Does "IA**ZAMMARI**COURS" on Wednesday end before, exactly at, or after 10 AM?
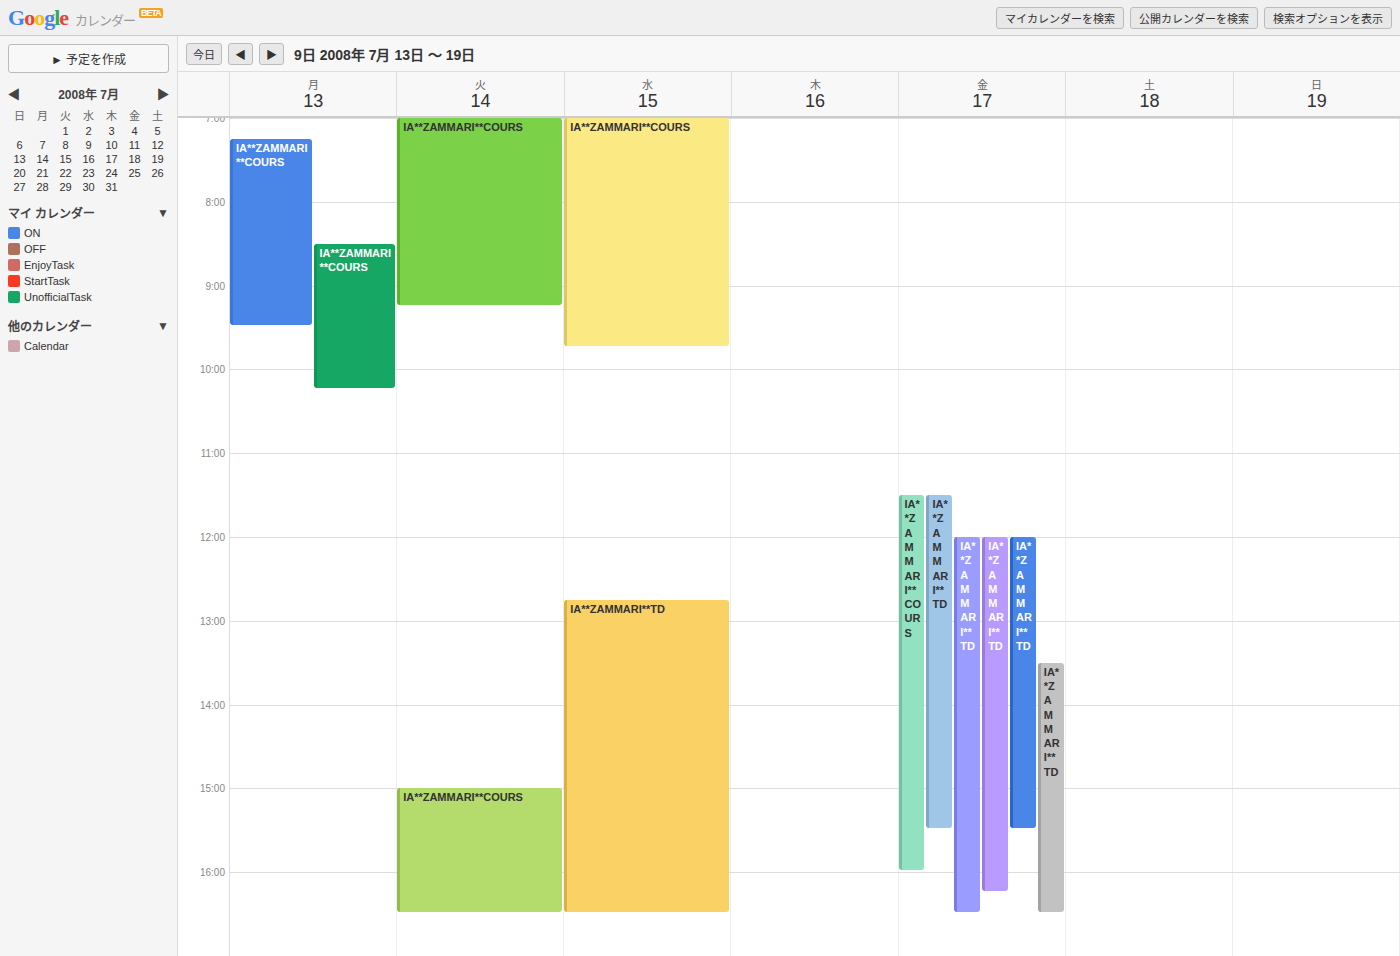
9:45 AM -- before 10 AM, 15 minutes above the 10 AM line.